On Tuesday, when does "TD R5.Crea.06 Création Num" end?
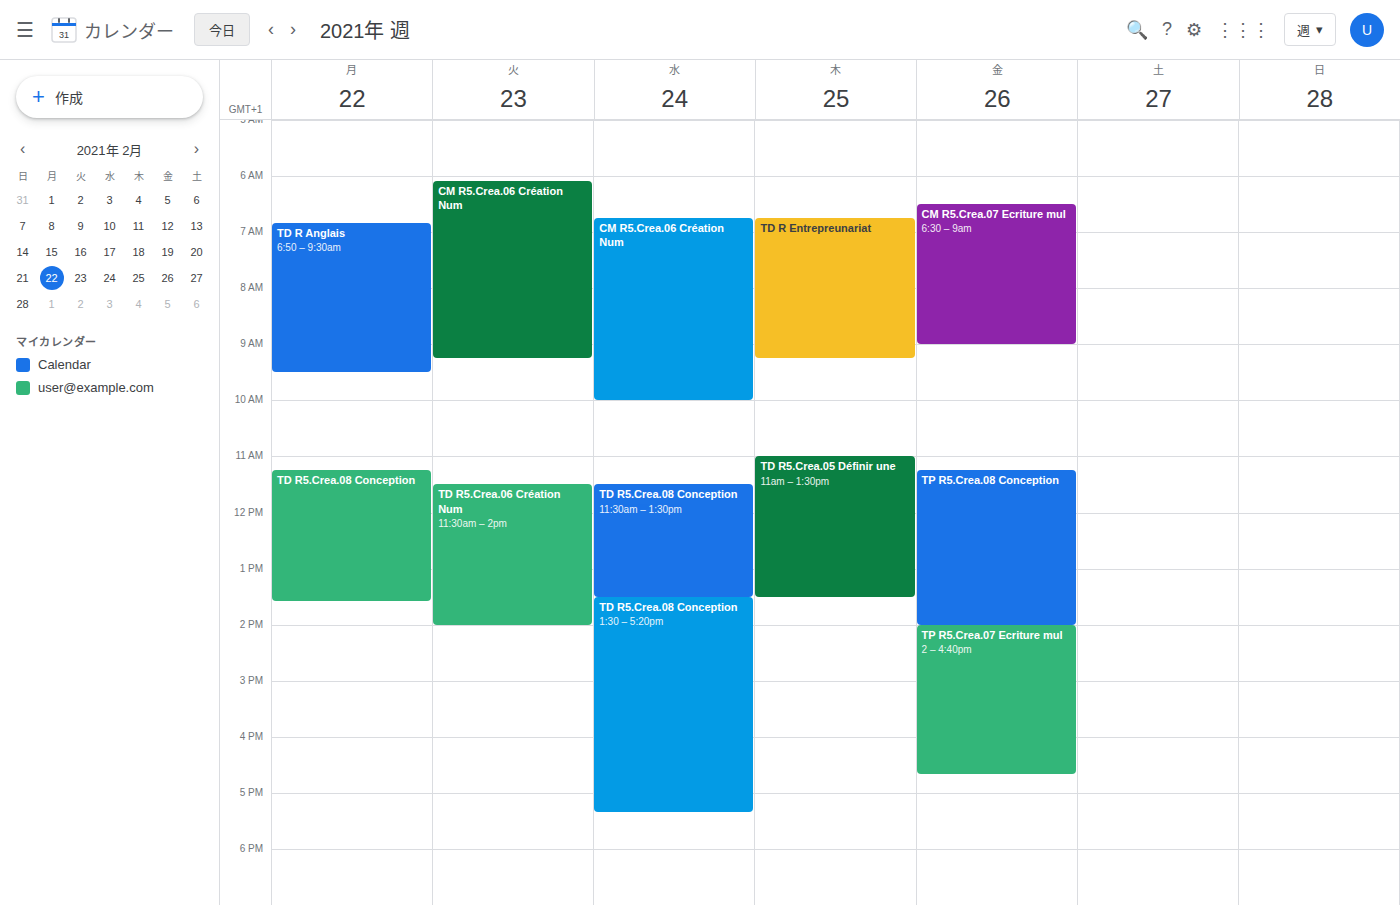
2:00 PM